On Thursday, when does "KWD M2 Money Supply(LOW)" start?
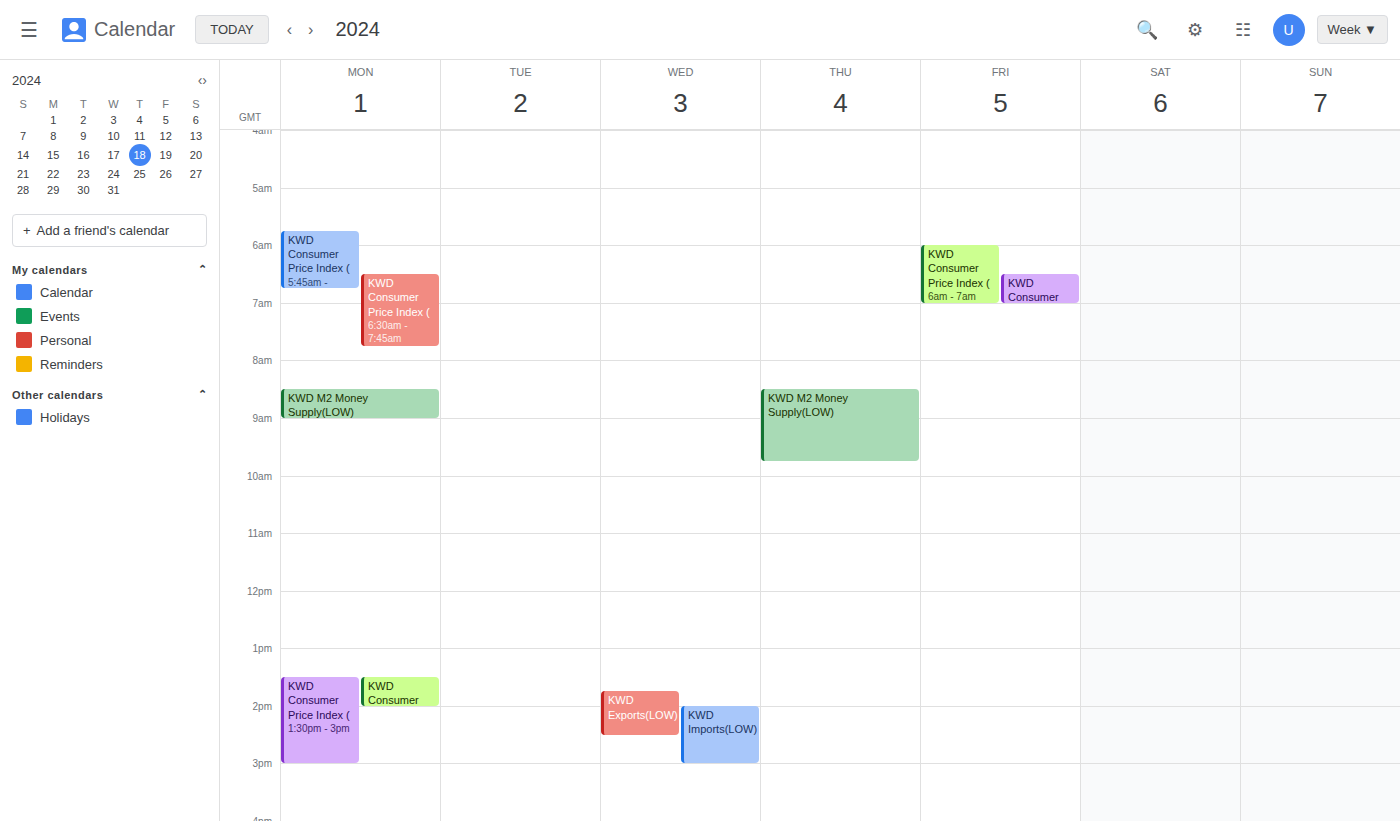
8:30 AM